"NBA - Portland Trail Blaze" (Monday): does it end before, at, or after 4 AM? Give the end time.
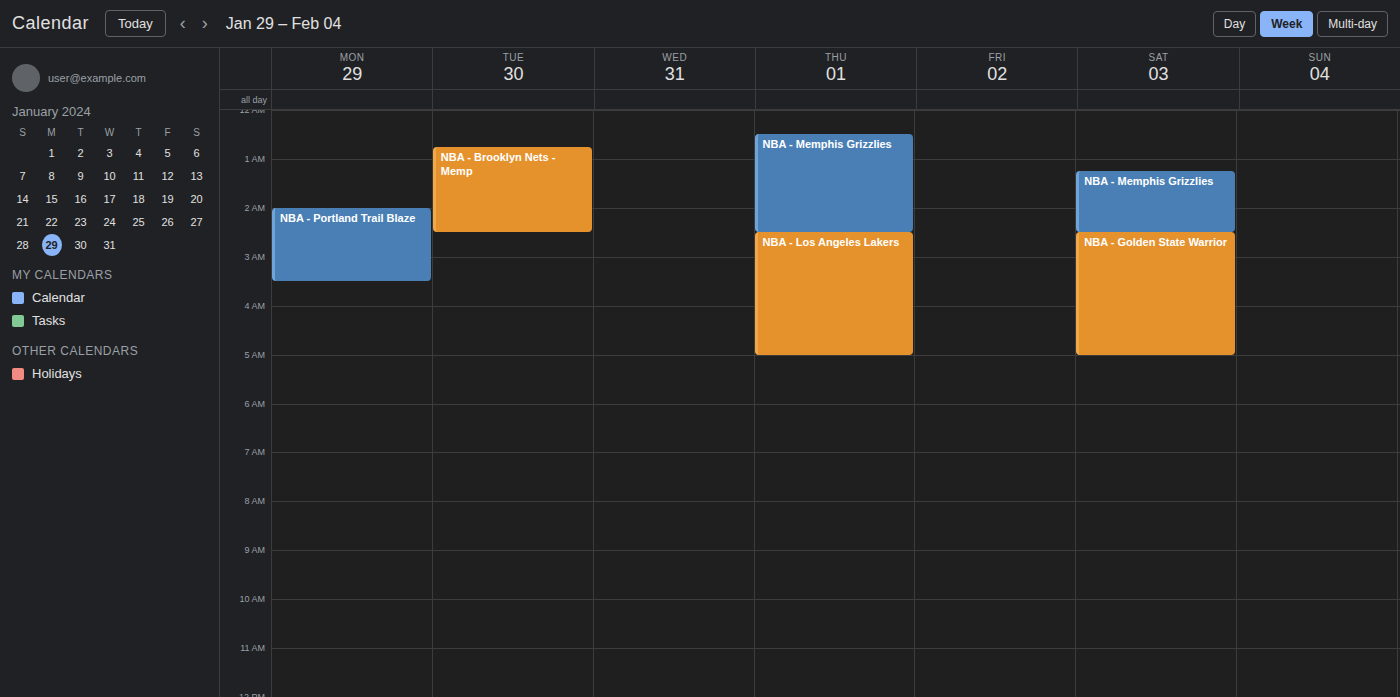
3:30 AM -- before 4 AM, 30 minutes above the 4 AM line.